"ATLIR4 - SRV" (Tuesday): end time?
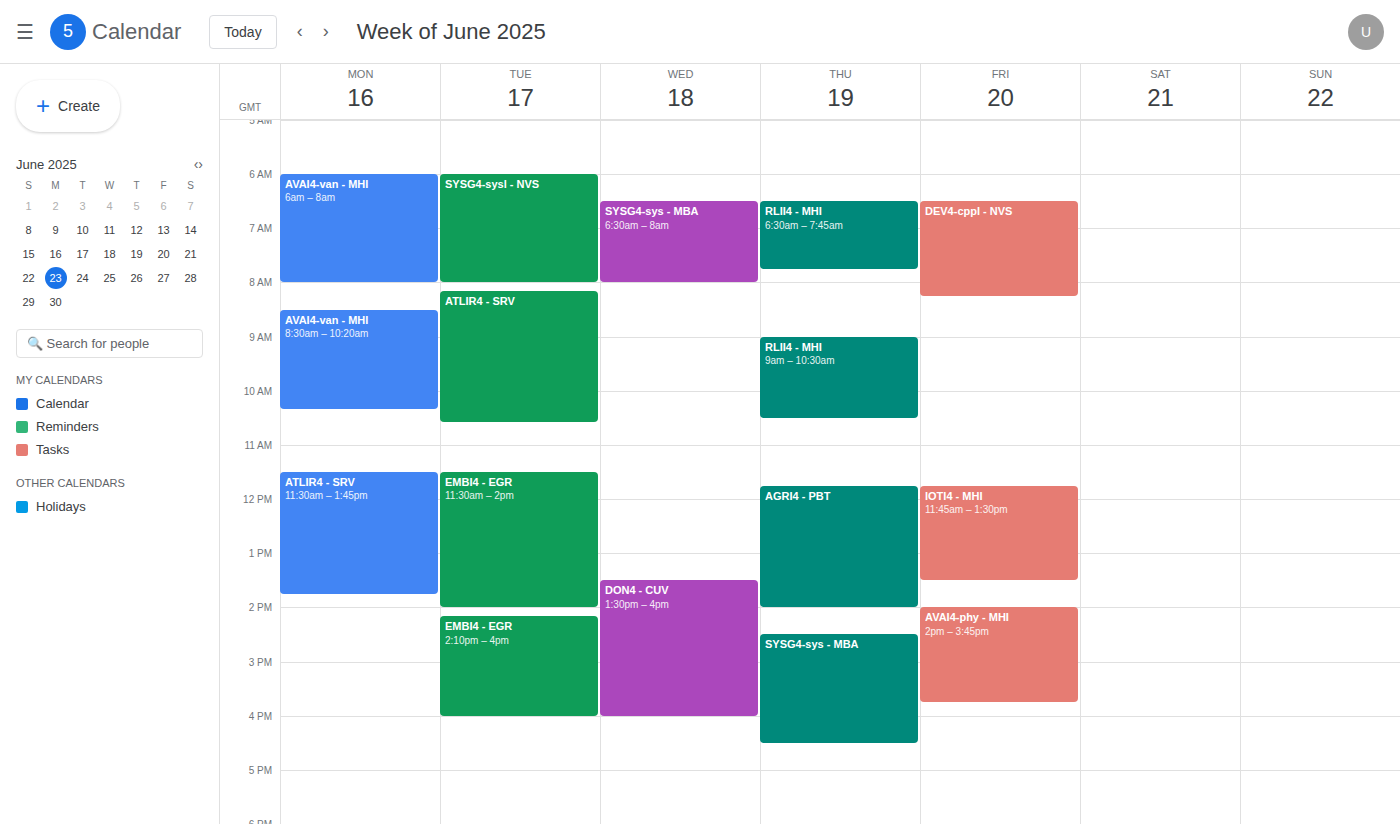
10:35